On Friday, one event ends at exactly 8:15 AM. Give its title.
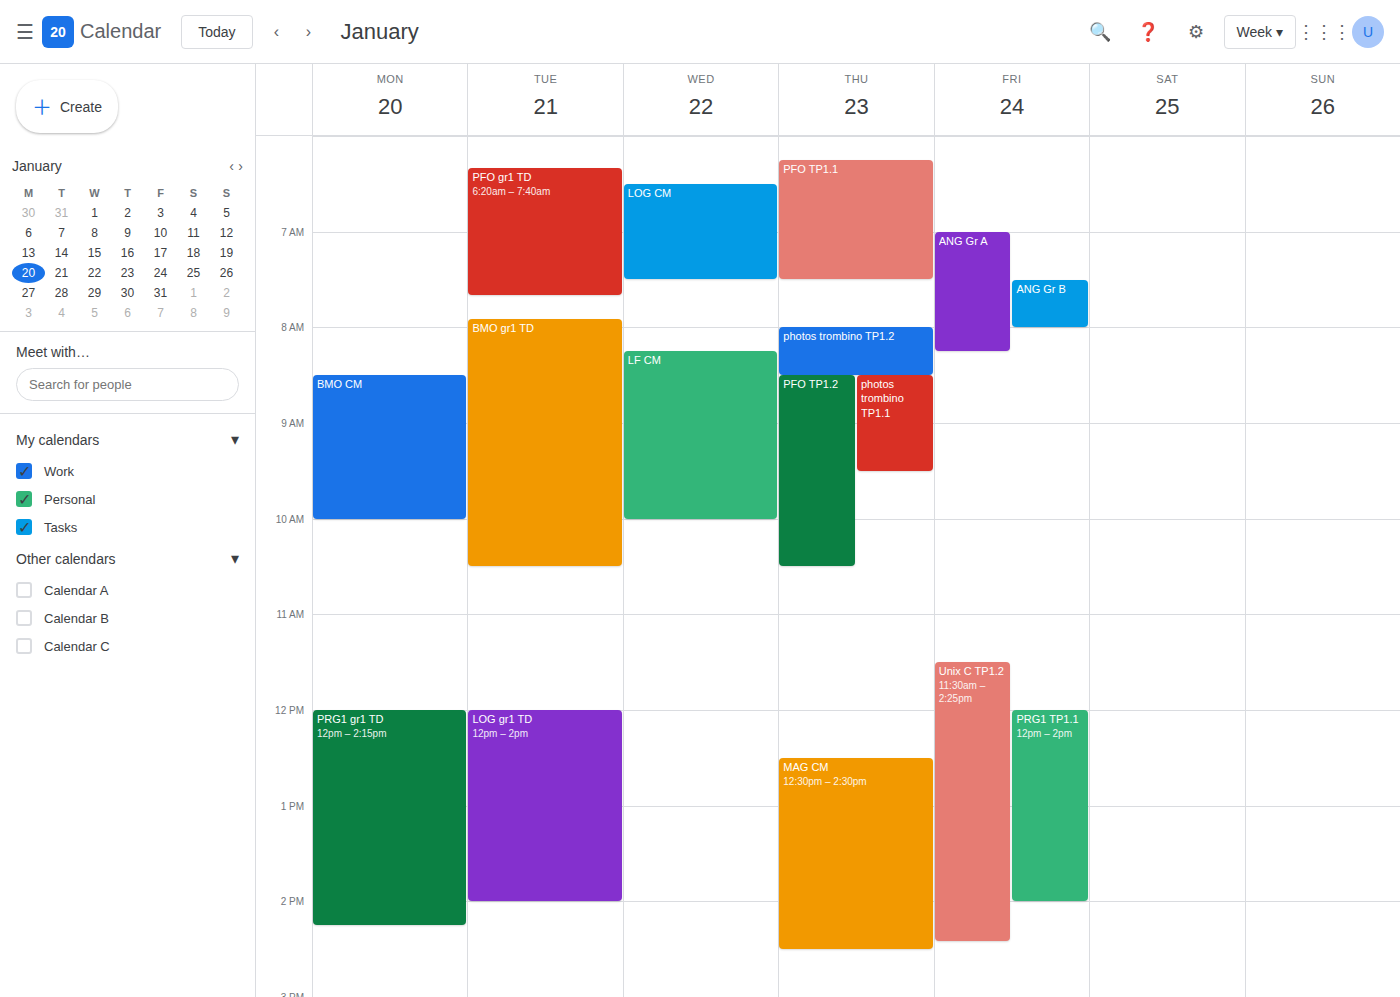
"ANG Gr A"